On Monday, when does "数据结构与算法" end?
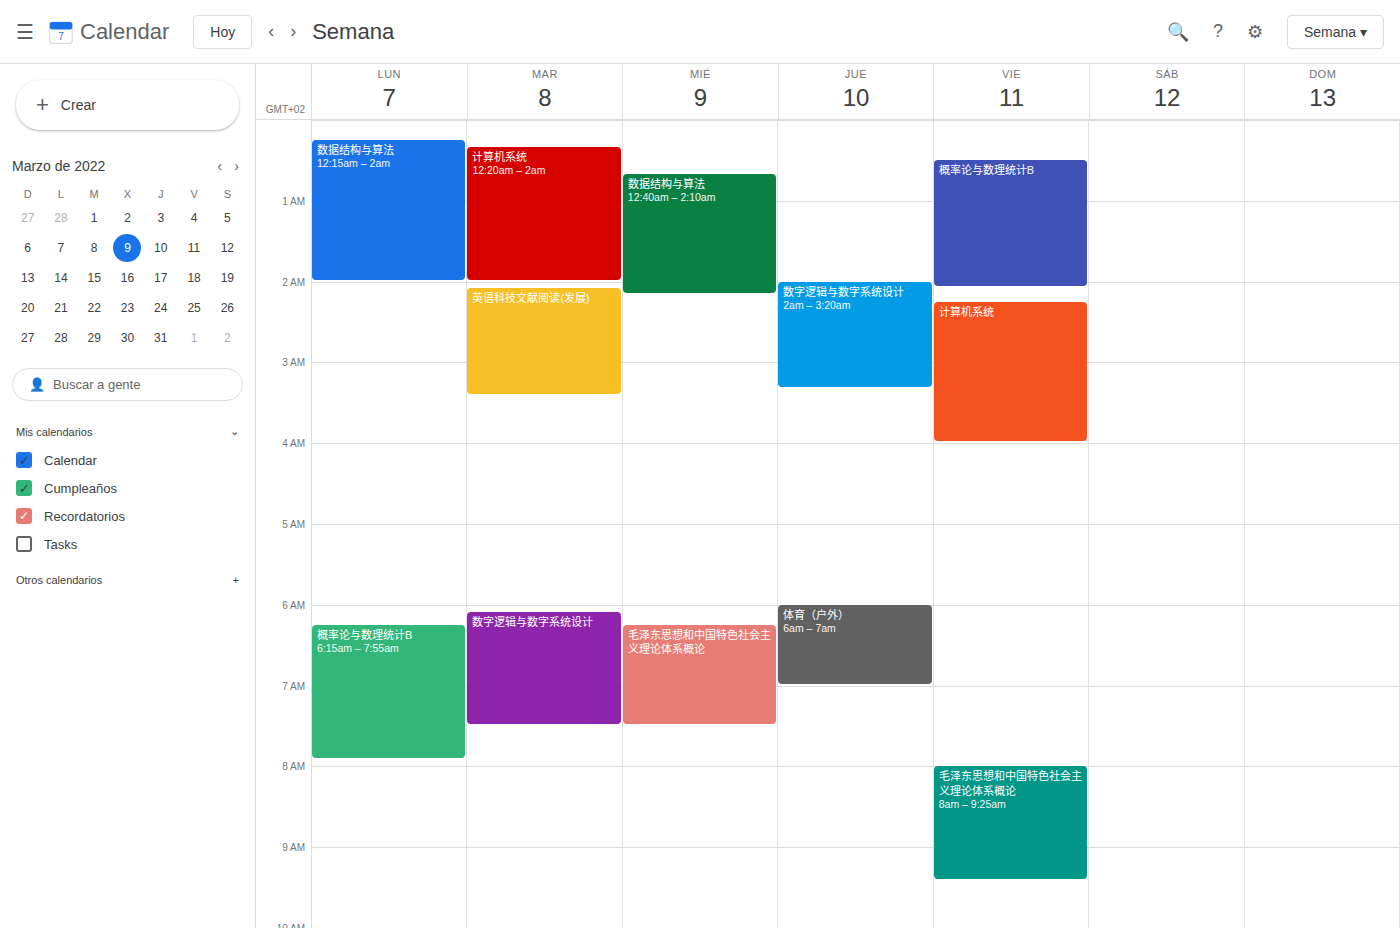
02:00